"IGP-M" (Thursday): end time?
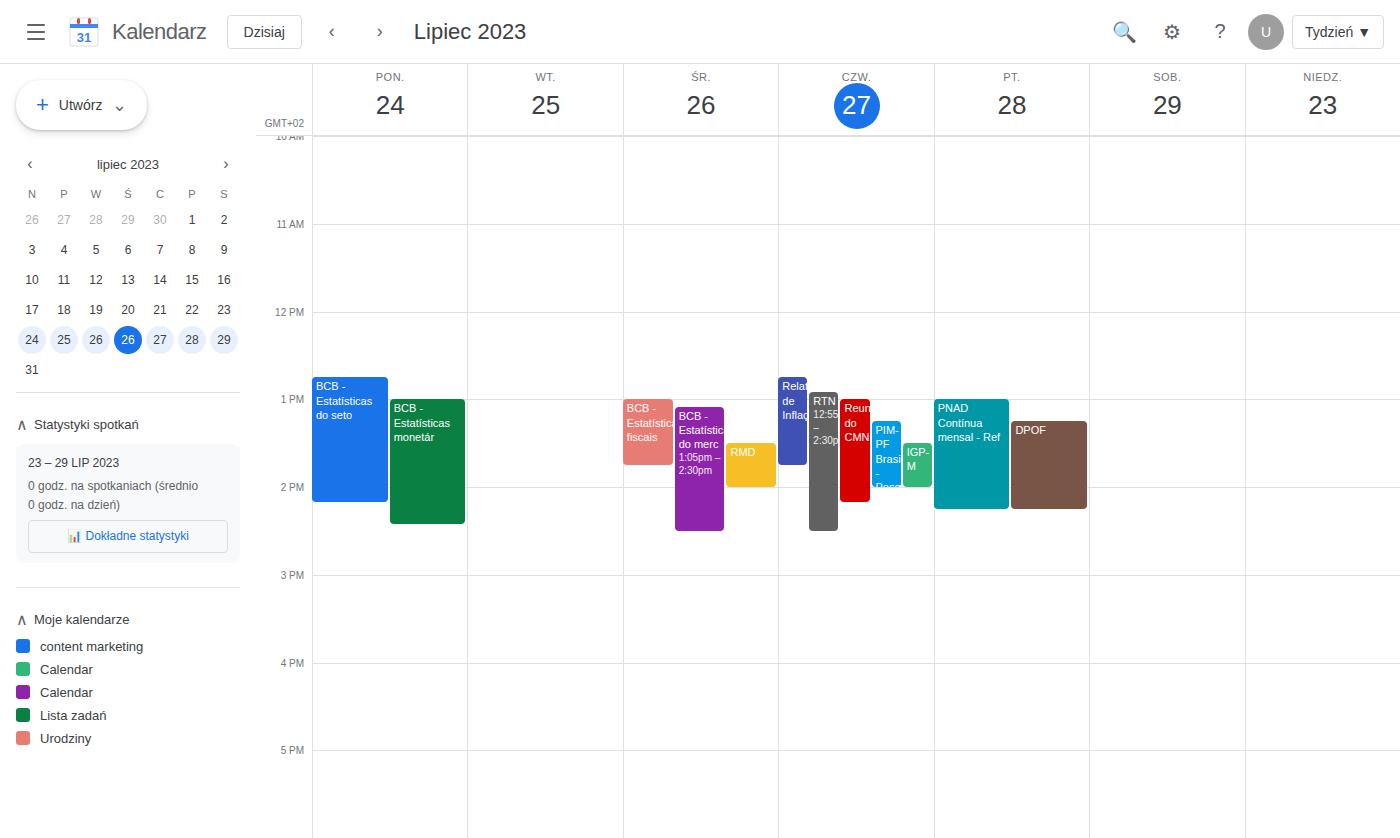
2:00 PM